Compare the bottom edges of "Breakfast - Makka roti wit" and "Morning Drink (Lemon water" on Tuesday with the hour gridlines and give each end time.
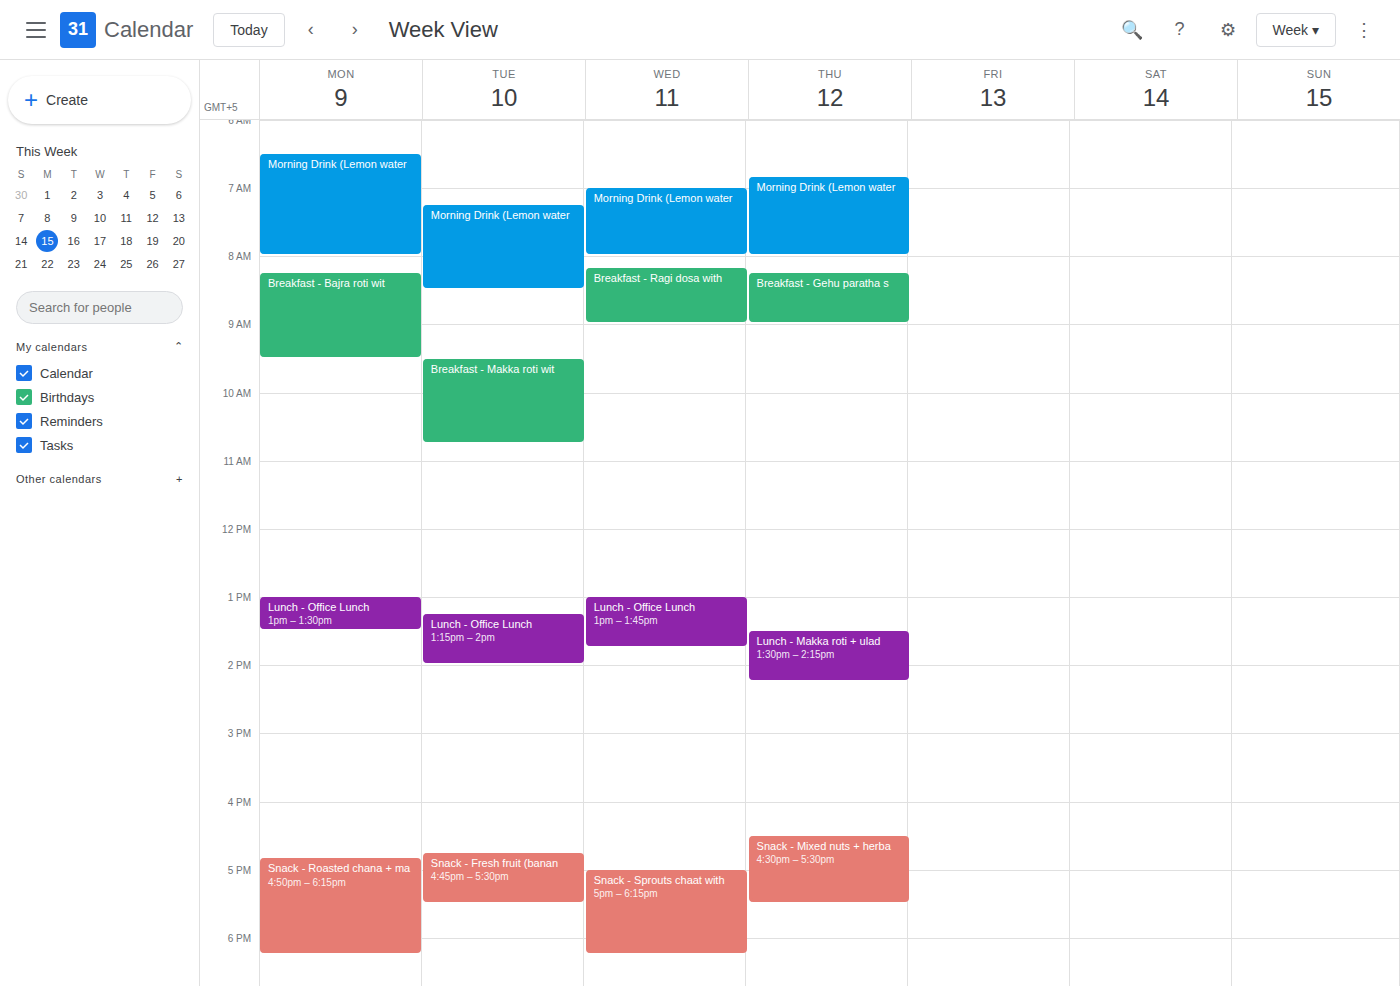
"Breakfast - Makka roti wit": 10:45 AM, neither: three quarters of the way from the 10 AM line to the 11 AM line. "Morning Drink (Lemon water": 8:30 AM, halfway between the 8 AM and 9 AM lines.